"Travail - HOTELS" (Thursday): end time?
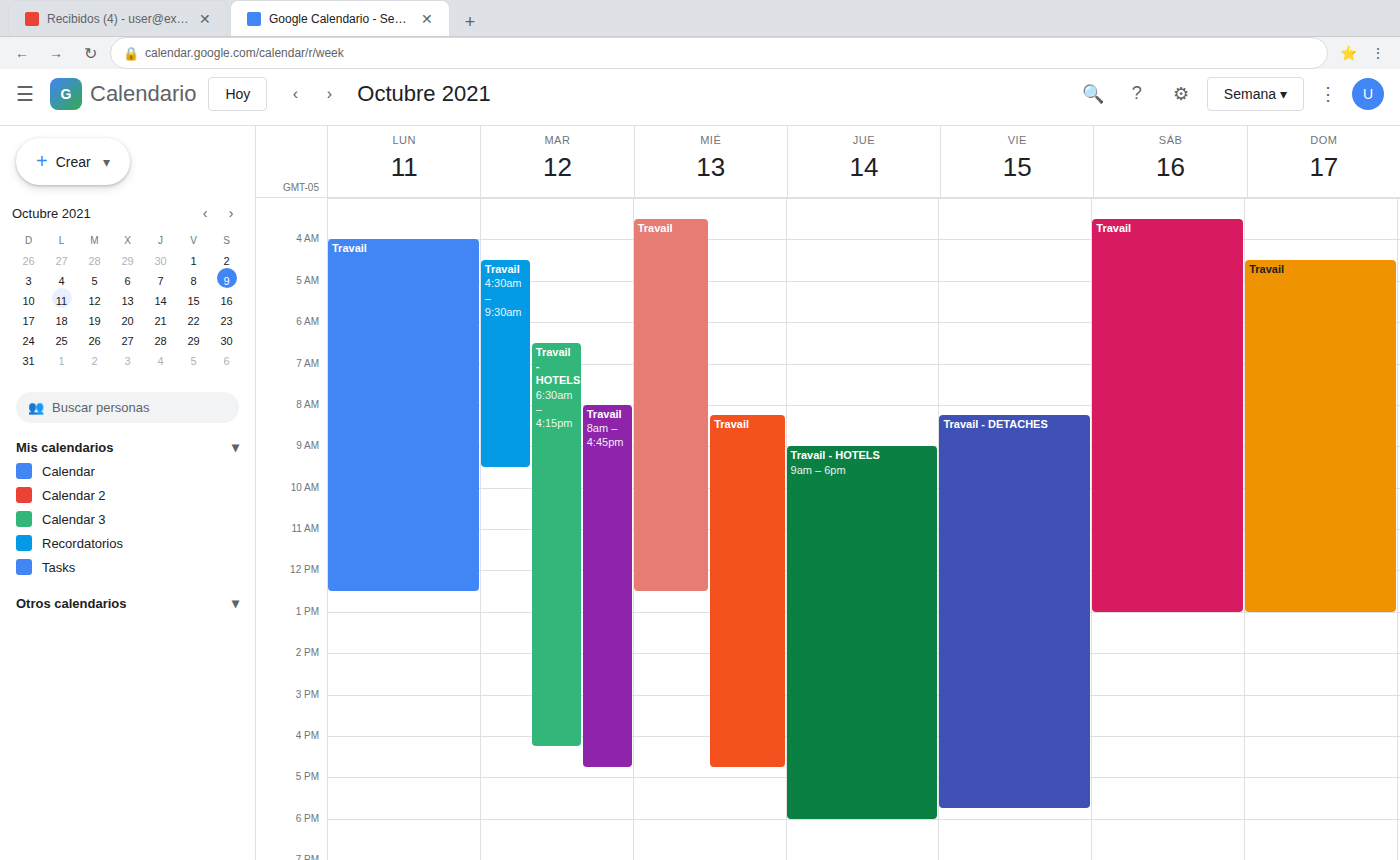
6:00 PM